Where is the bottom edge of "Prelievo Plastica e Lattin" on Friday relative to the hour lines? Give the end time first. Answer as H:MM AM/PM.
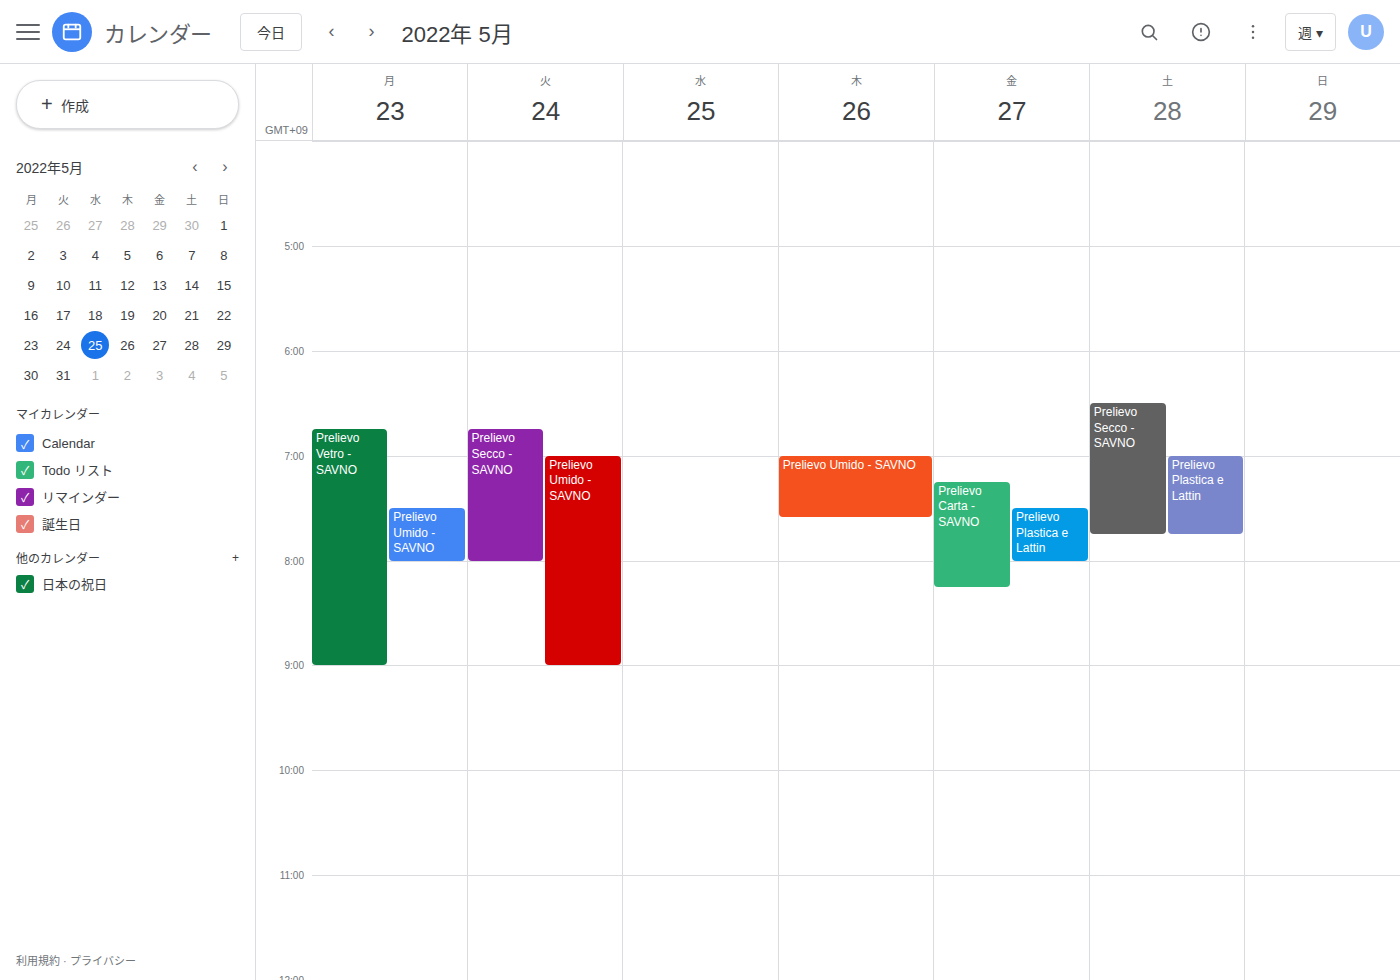
8:00 AM -- exactly on the 8 AM line.